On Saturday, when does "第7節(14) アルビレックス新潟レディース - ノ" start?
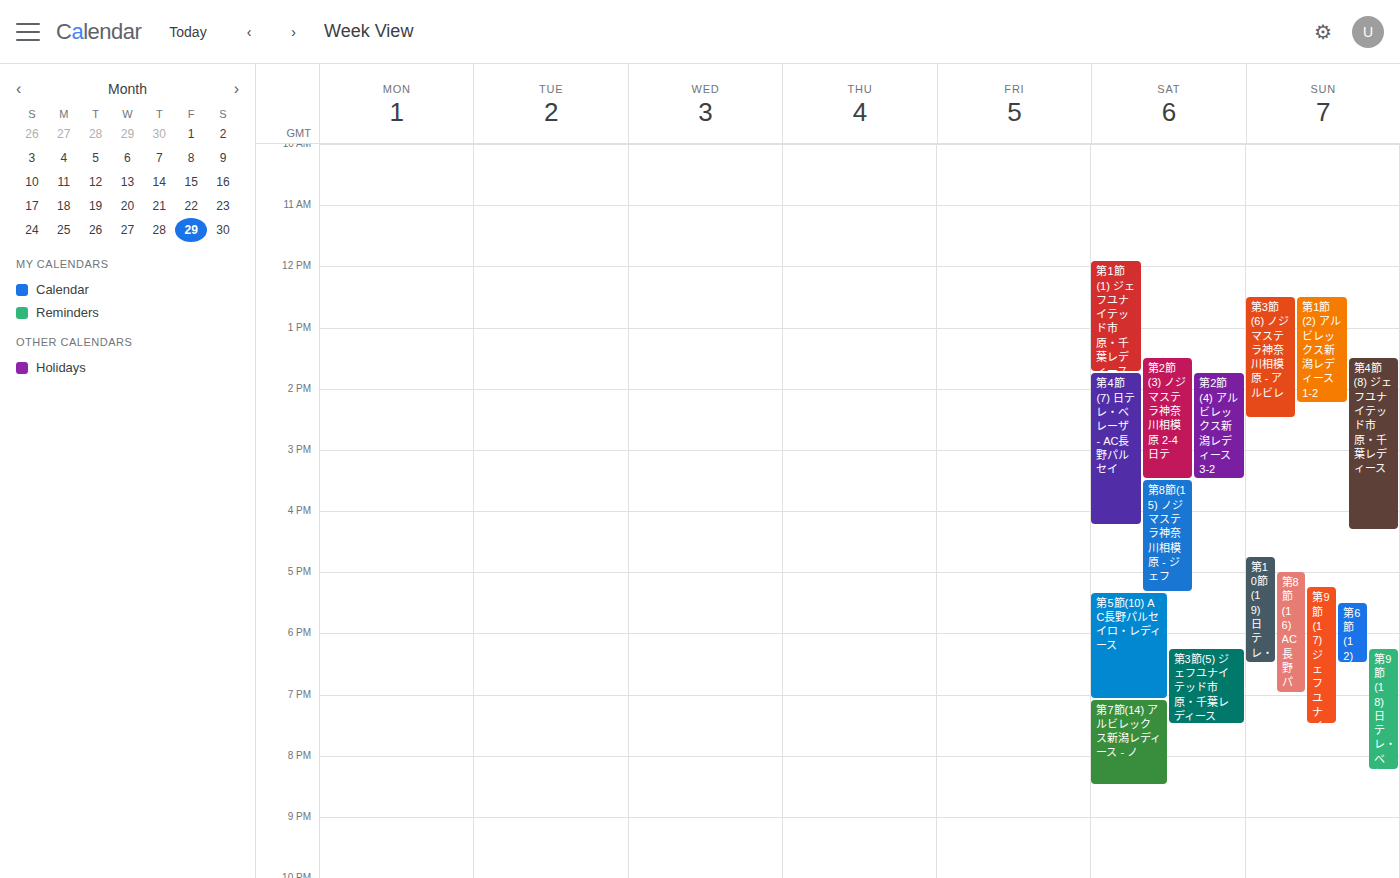
7:05 PM